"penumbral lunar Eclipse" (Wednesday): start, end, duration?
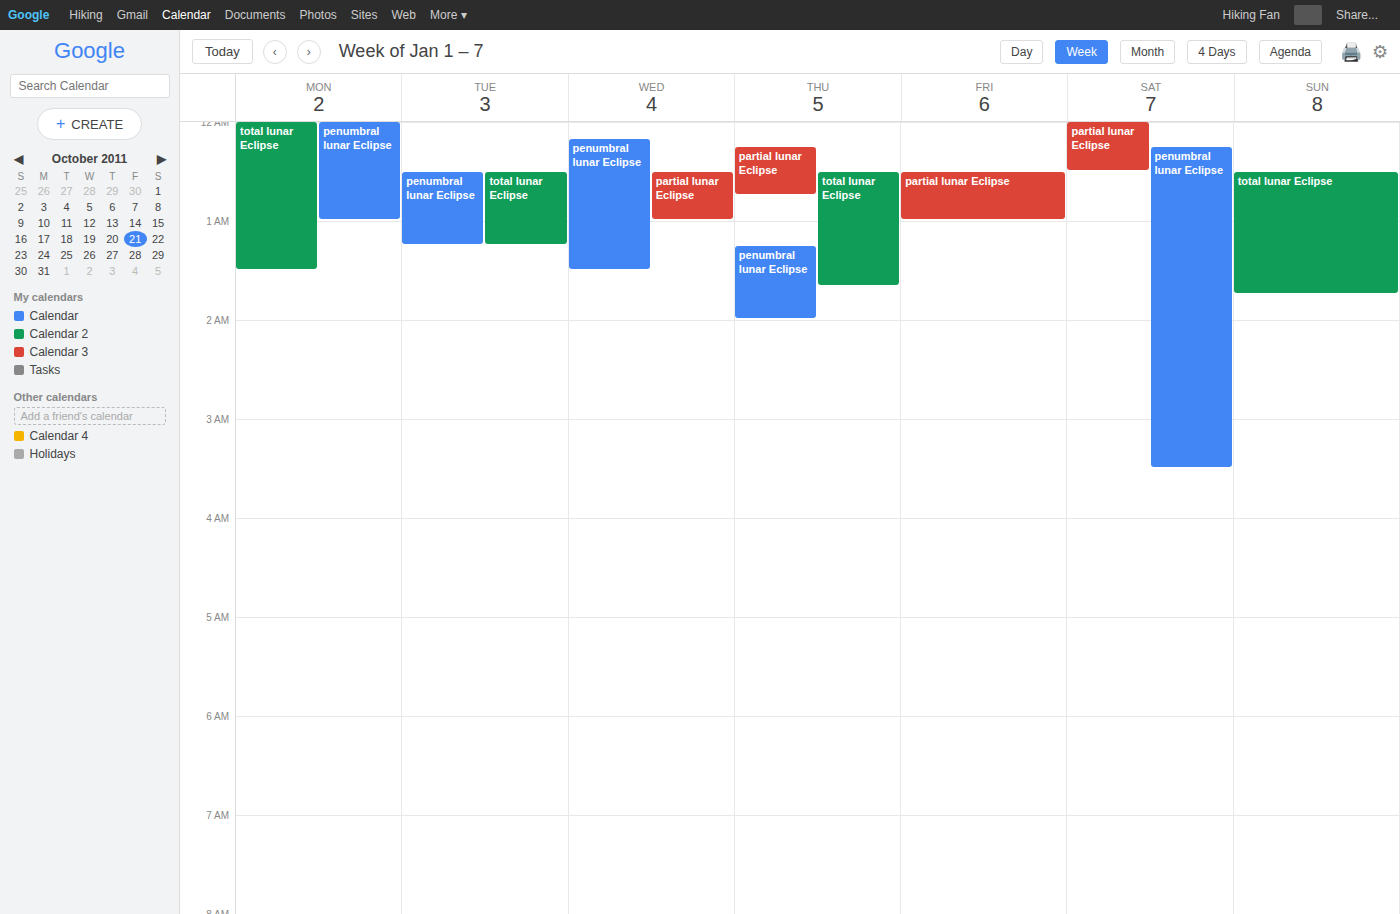
12:10 AM to 1:30 AM, 1 hour 20 minutes